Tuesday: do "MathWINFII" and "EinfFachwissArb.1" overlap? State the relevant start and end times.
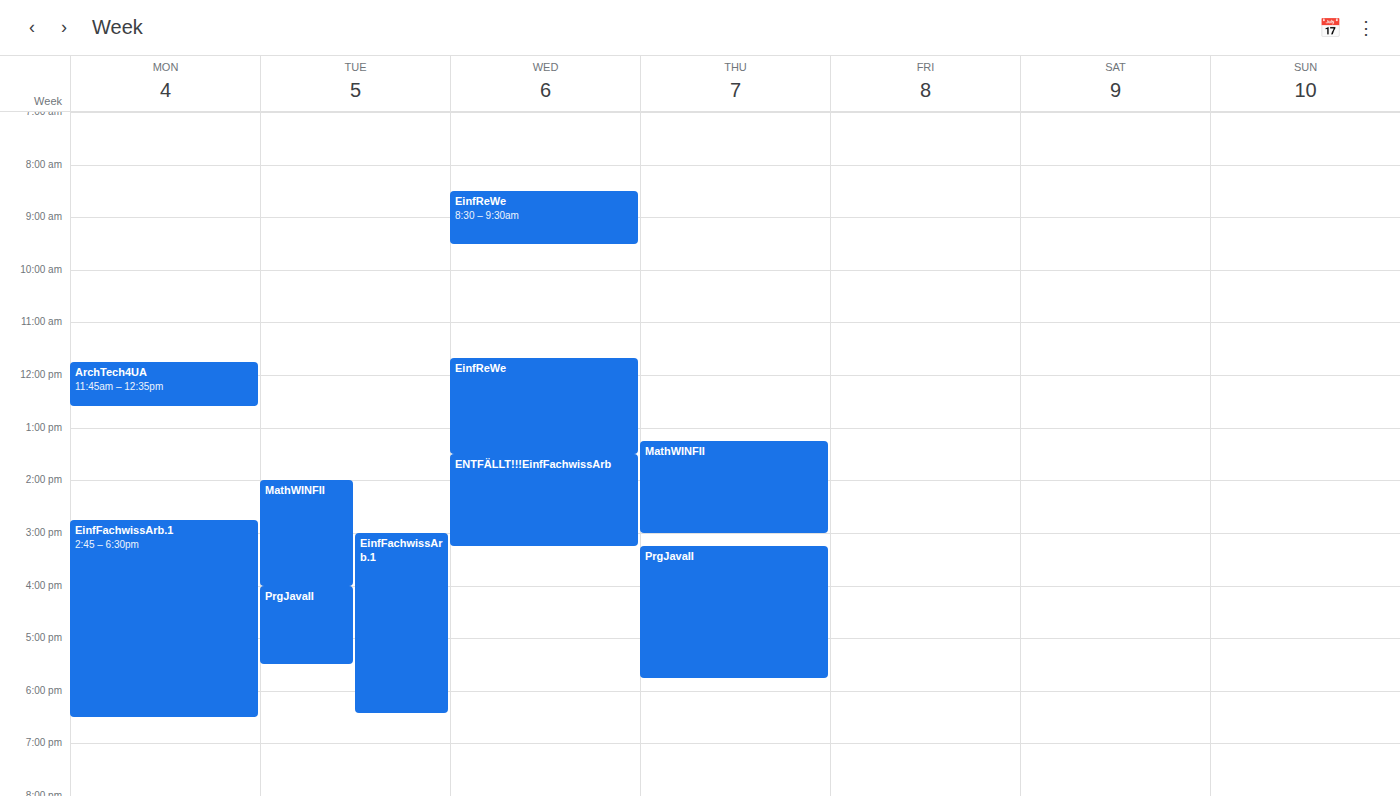
"EinfFachwissArb.1" starts at 3:00 PM, before "MathWINFII" ends at 4:00 PM -- they overlap.